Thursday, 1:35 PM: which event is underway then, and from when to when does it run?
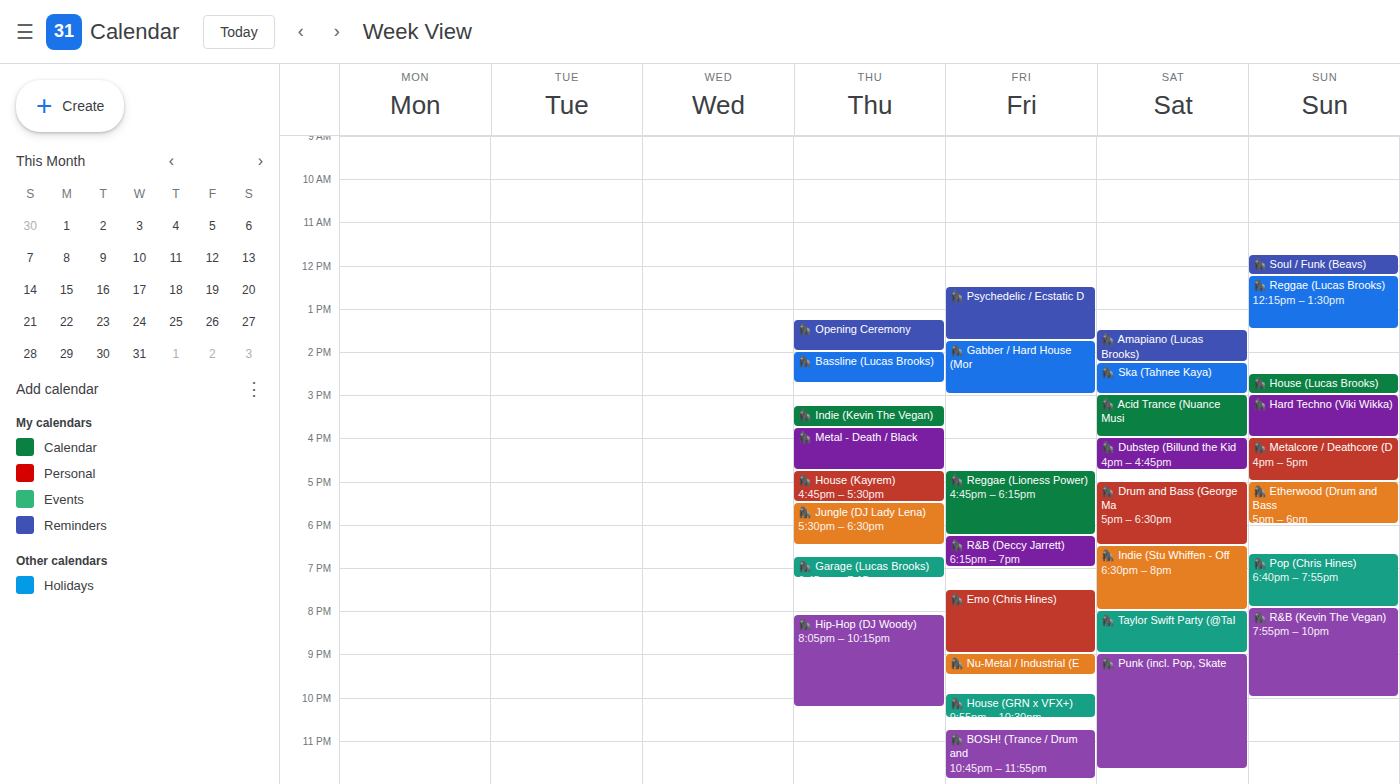
"🦍 Opening Ceremony", 1:15 PM to 2:00 PM